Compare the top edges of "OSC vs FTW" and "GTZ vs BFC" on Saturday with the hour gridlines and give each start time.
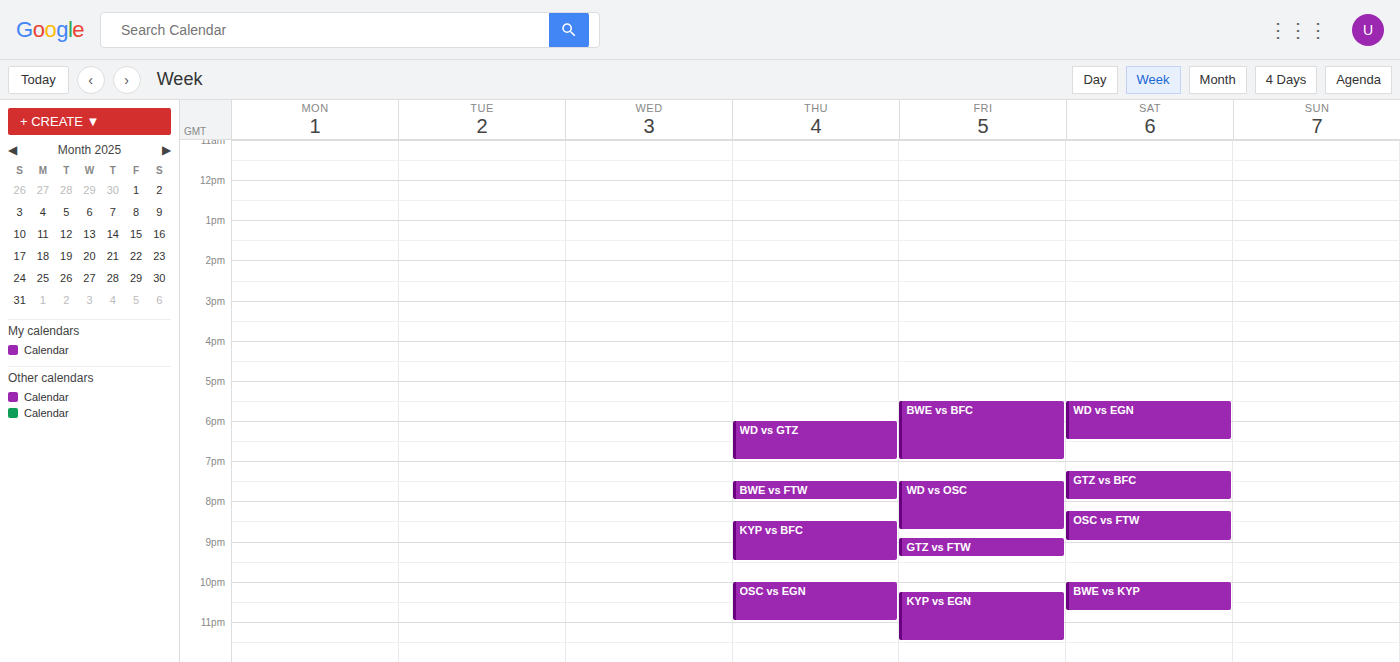
"OSC vs FTW": 8:15 PM, neither: a quarter of the way from the 8 PM line to the 9 PM line. "GTZ vs BFC": 7:15 PM, neither: a quarter of the way from the 7 PM line to the 8 PM line.